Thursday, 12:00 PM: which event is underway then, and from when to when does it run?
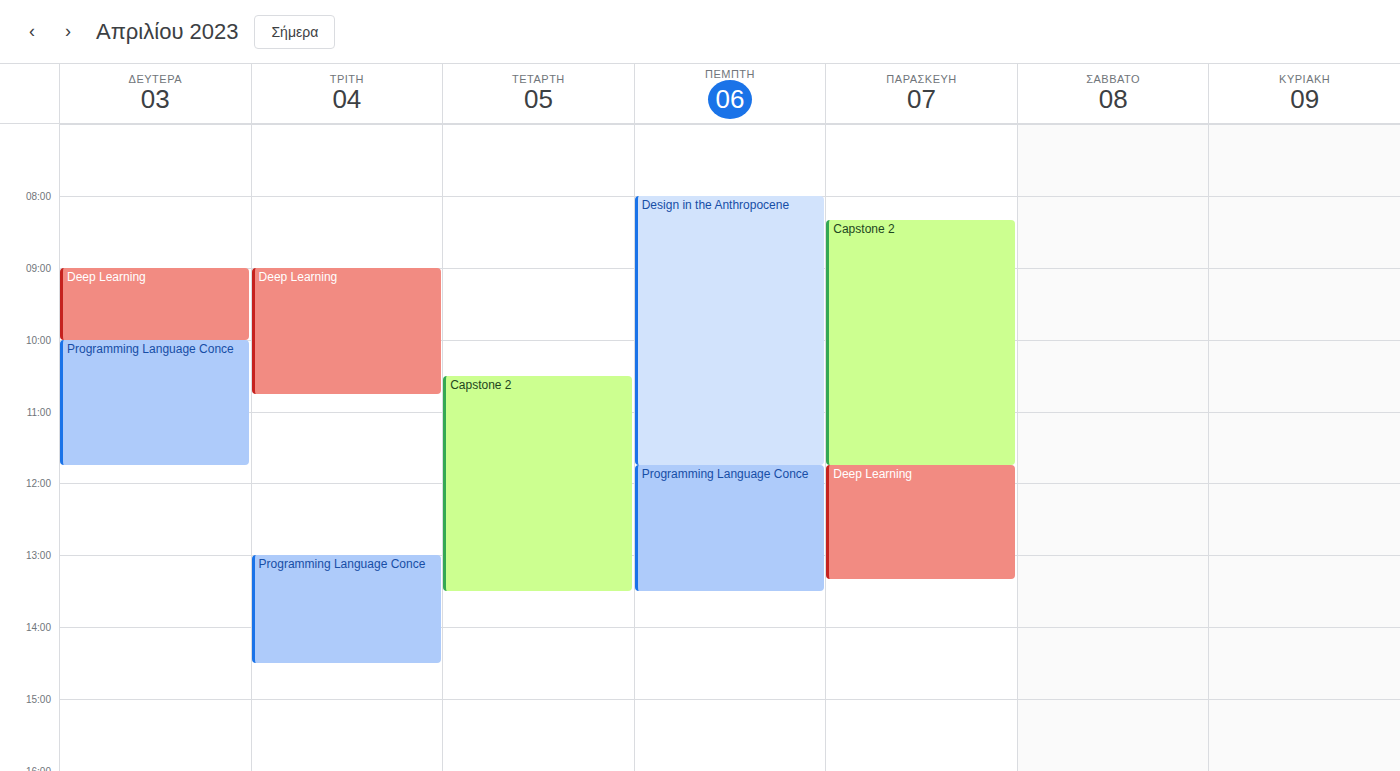
"Programming Language Conce", 11:45 AM to 1:30 PM